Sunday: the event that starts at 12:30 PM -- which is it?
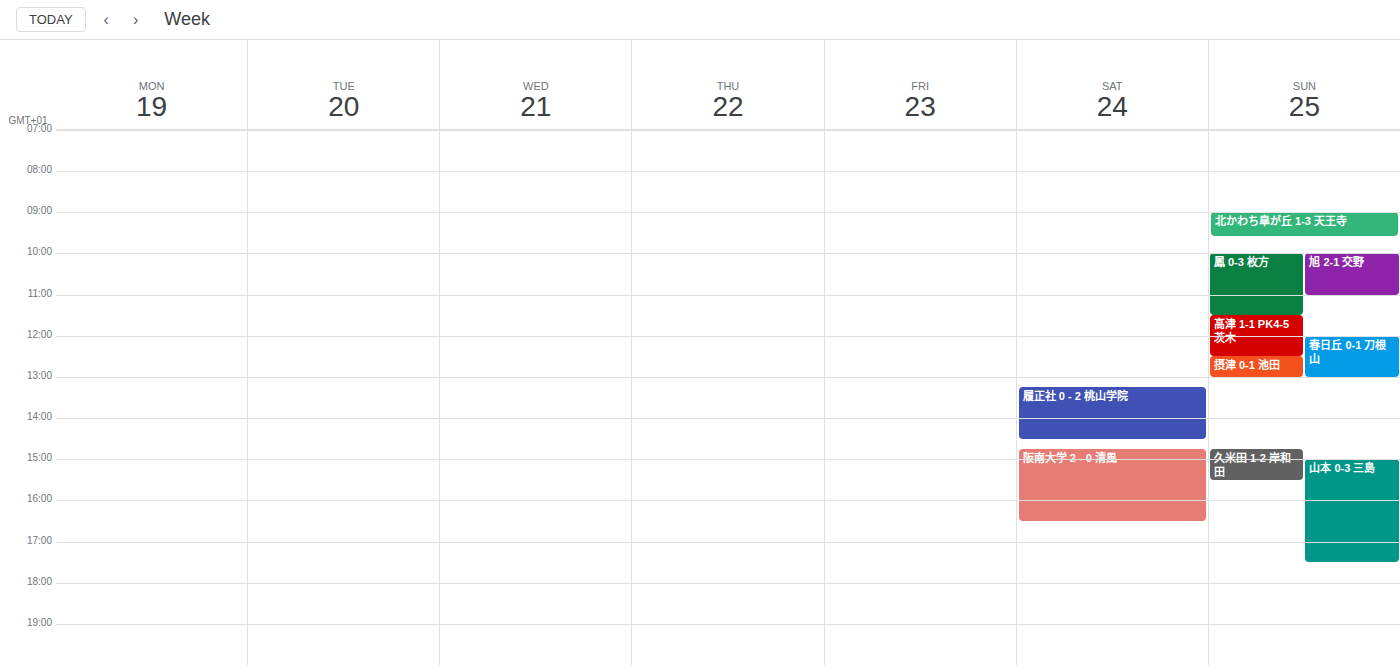
"摂津 0-1 池田"